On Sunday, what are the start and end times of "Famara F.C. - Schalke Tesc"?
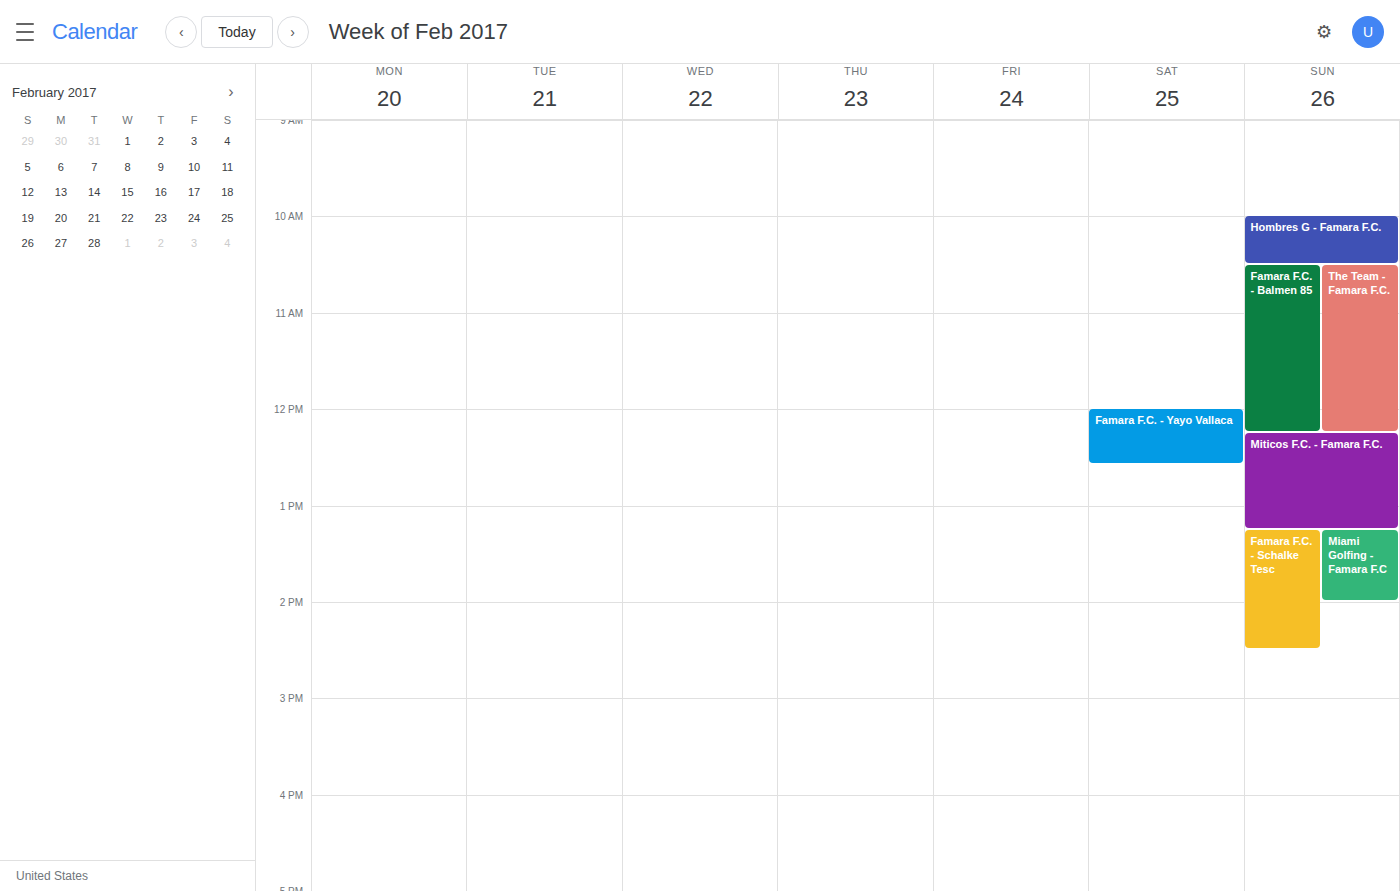
1:15 PM to 2:30 PM